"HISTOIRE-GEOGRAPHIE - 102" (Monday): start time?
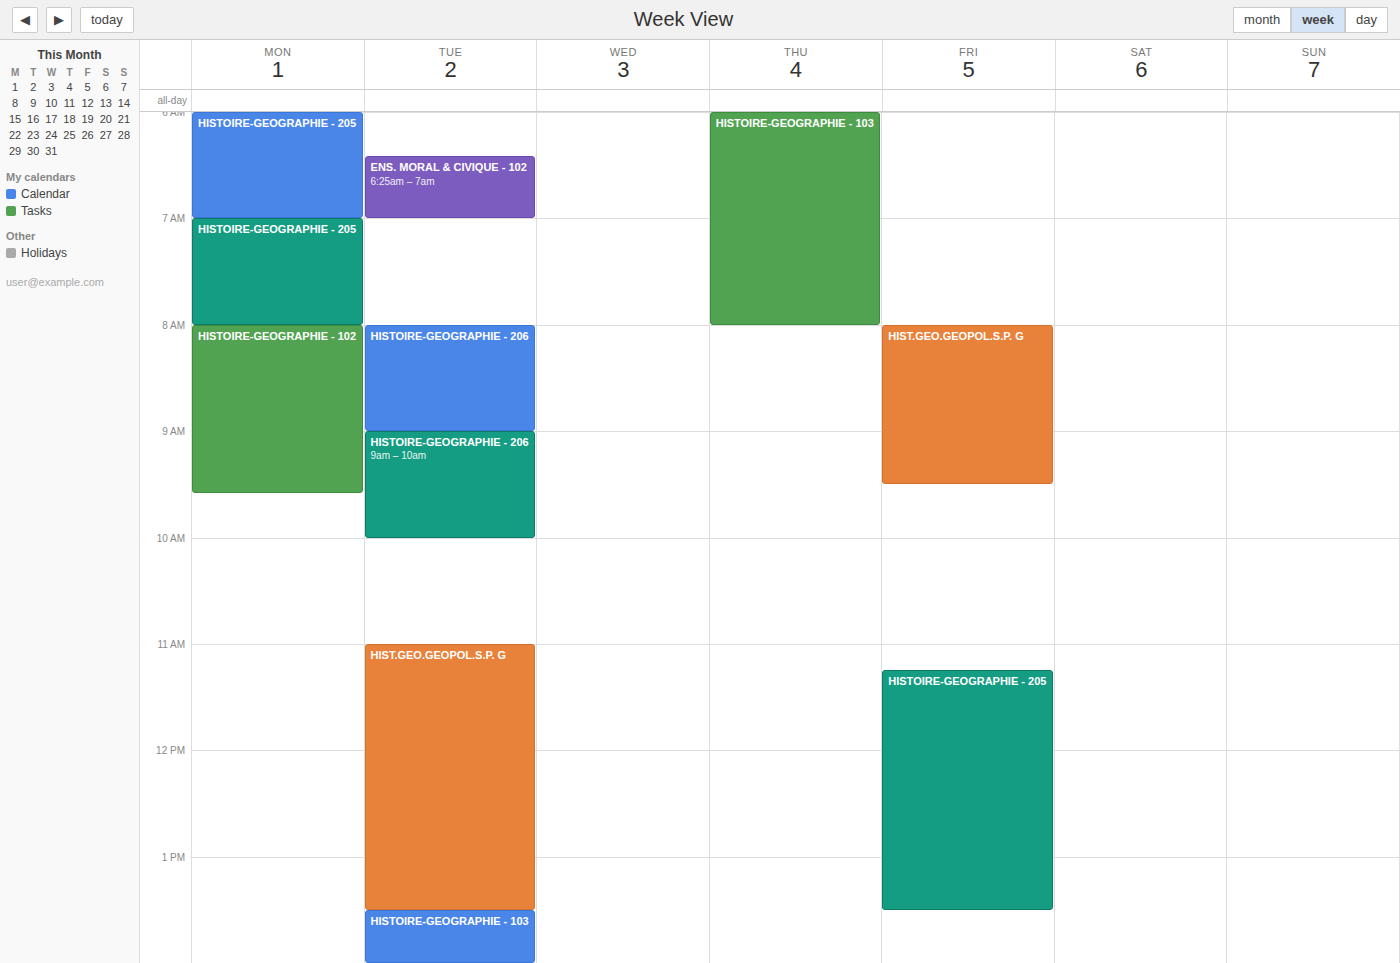
8:00 AM